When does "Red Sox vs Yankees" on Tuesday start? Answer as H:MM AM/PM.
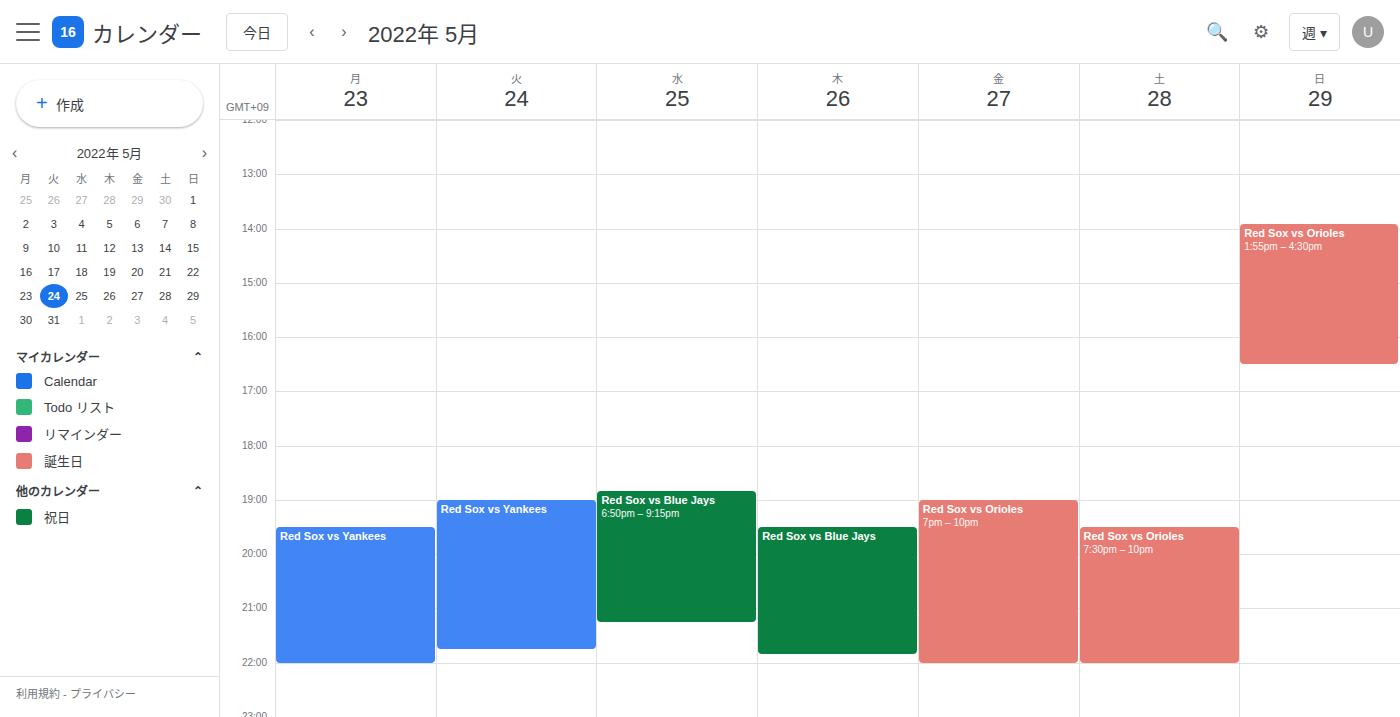
7:00 PM